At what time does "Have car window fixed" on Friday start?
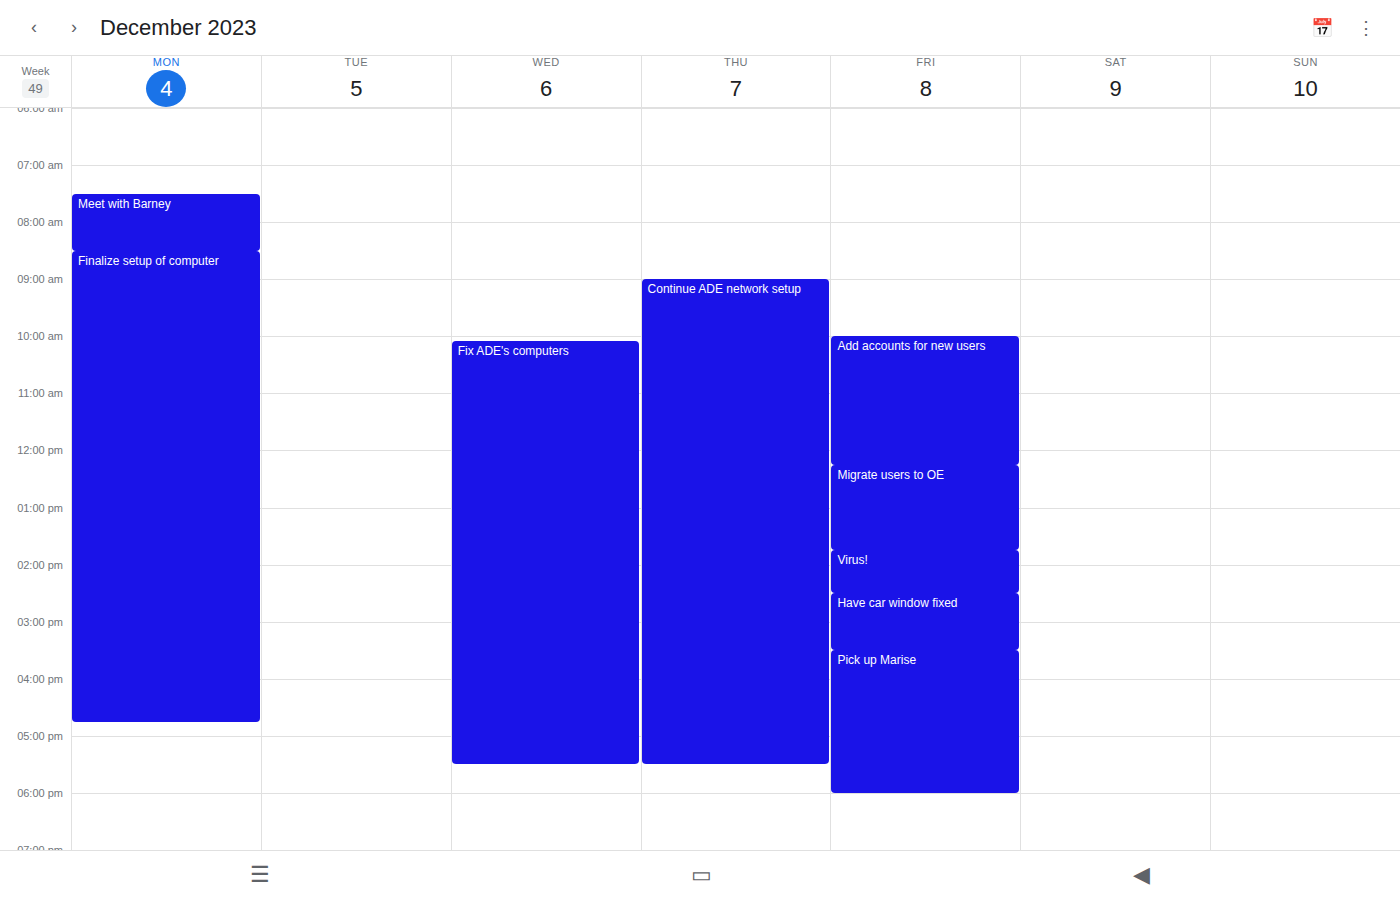
2:30 PM